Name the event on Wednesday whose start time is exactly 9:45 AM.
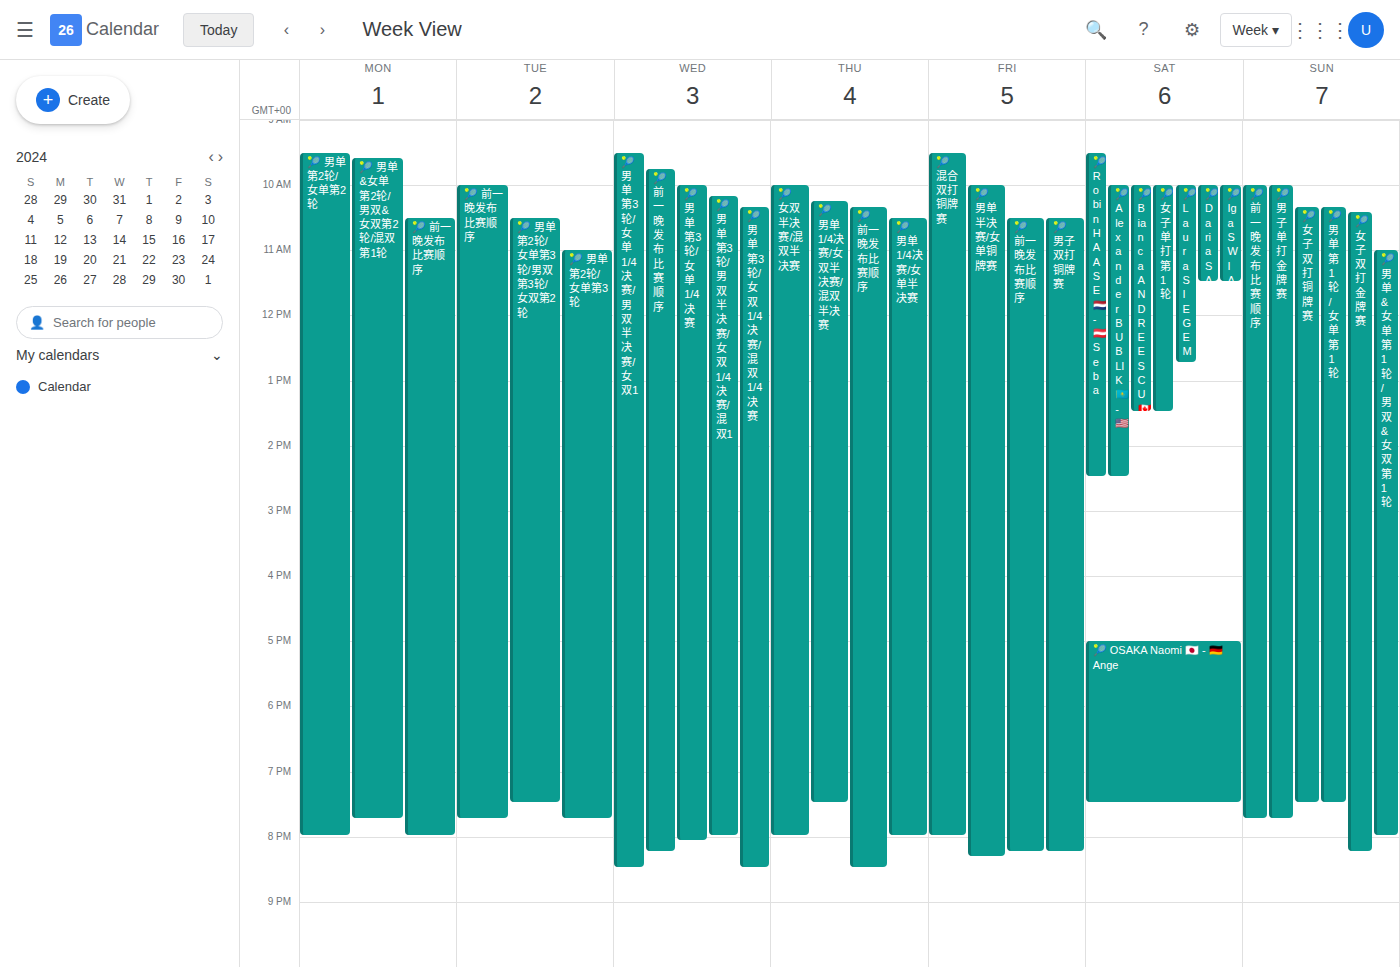
"🎾 前一晚发布比赛顺序"